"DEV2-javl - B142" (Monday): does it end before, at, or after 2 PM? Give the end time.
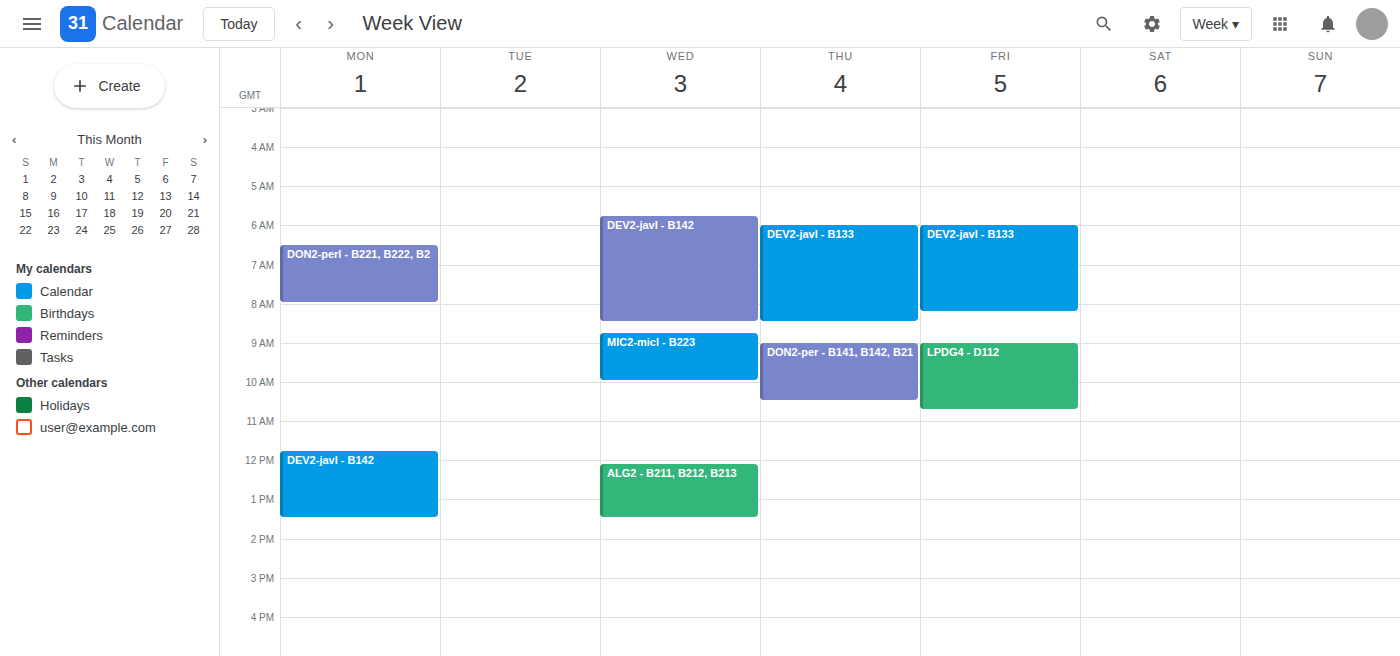
1:30 PM -- before 2 PM, 30 minutes above the 2 PM line.